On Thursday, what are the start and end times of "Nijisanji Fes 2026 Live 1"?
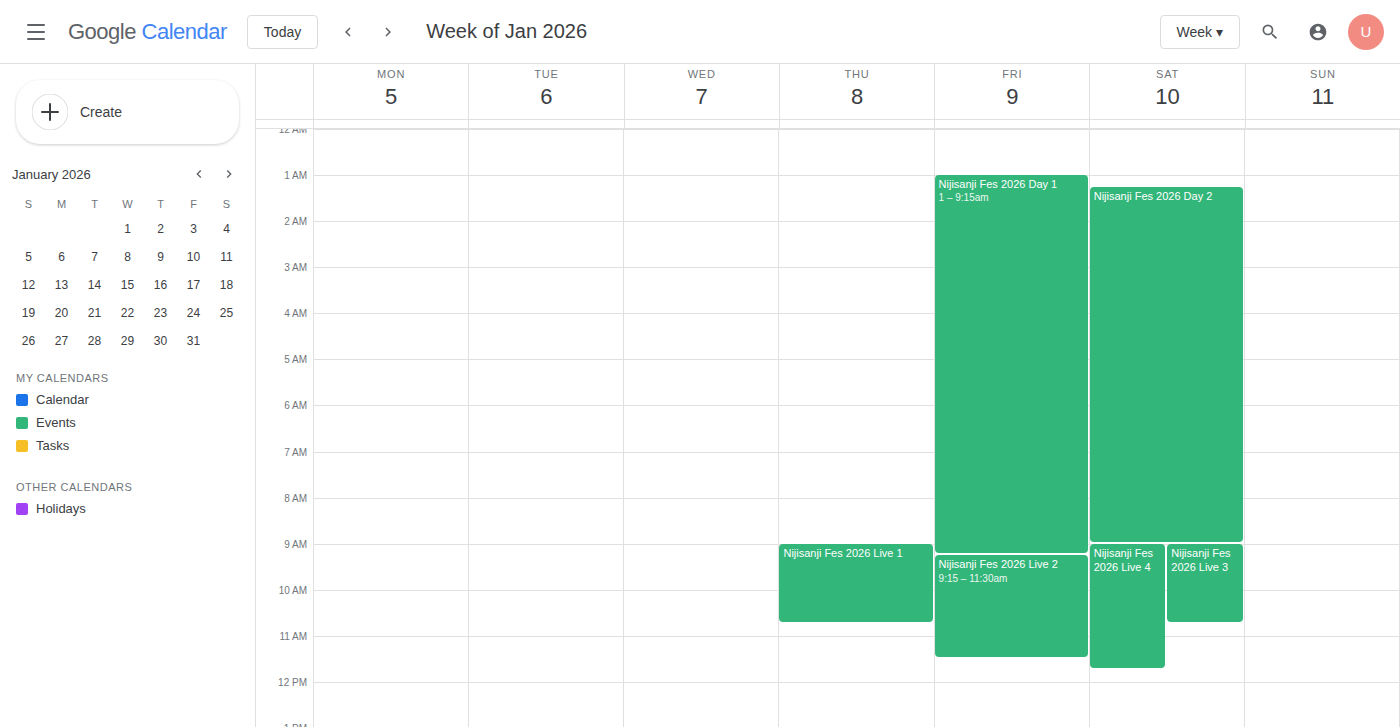
09:00 to 10:45